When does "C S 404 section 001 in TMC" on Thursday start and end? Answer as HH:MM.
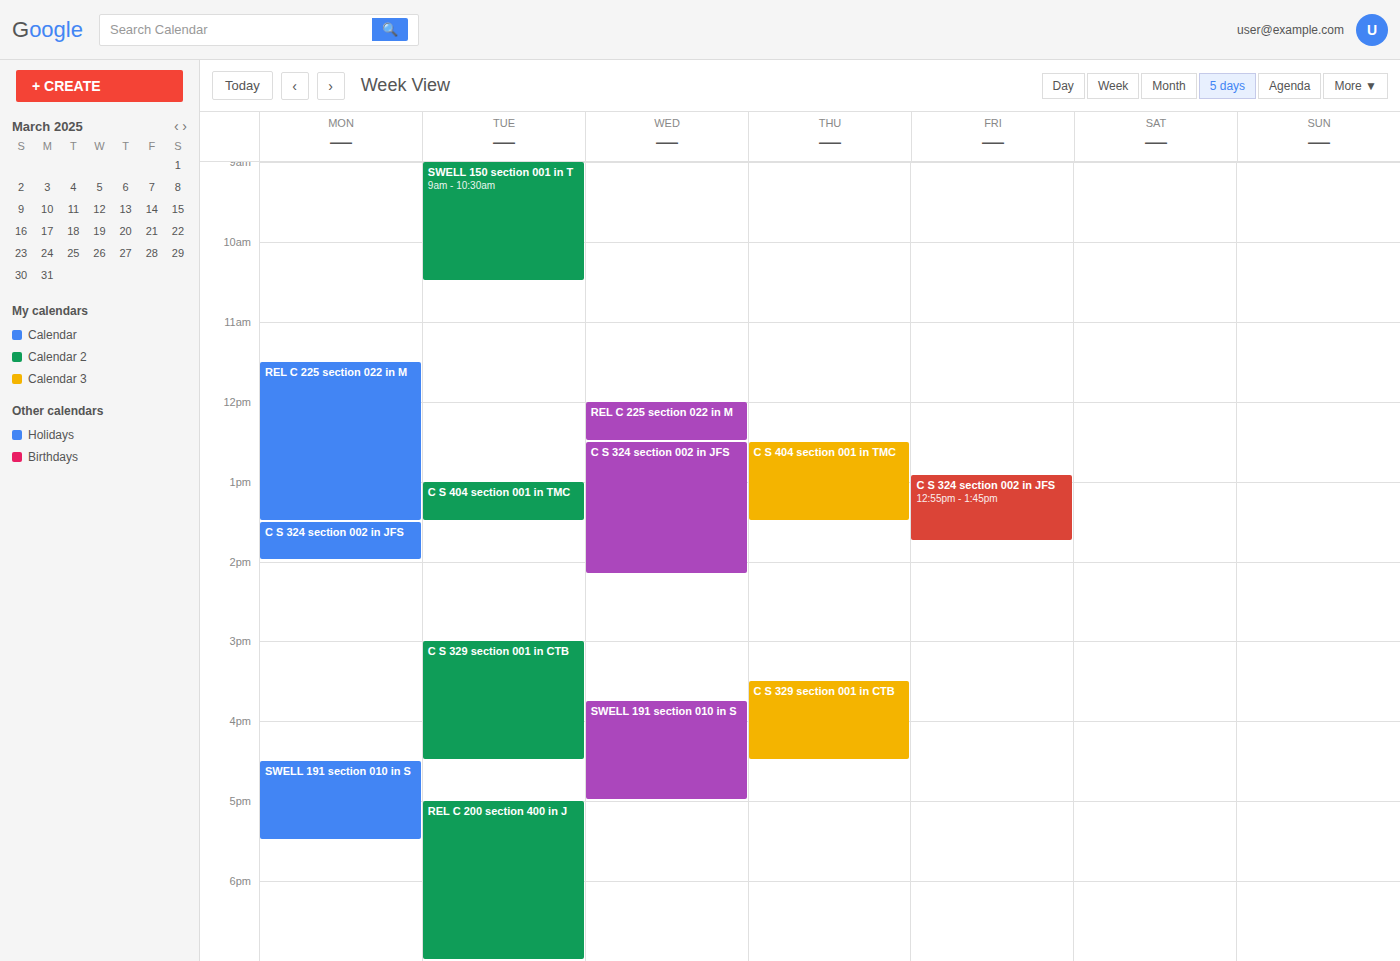
12:30 to 13:30